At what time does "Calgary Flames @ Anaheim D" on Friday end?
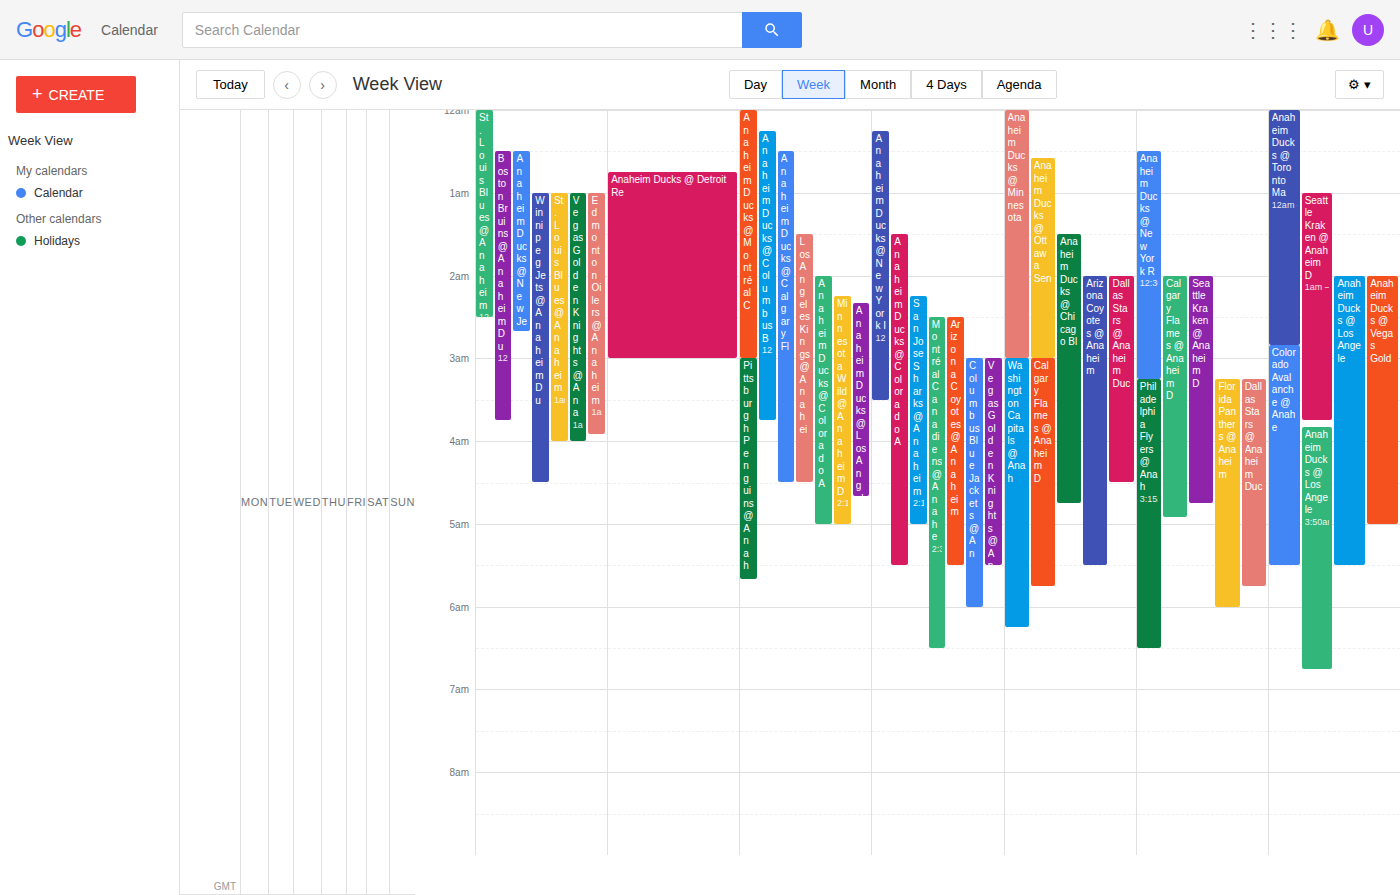
05:45